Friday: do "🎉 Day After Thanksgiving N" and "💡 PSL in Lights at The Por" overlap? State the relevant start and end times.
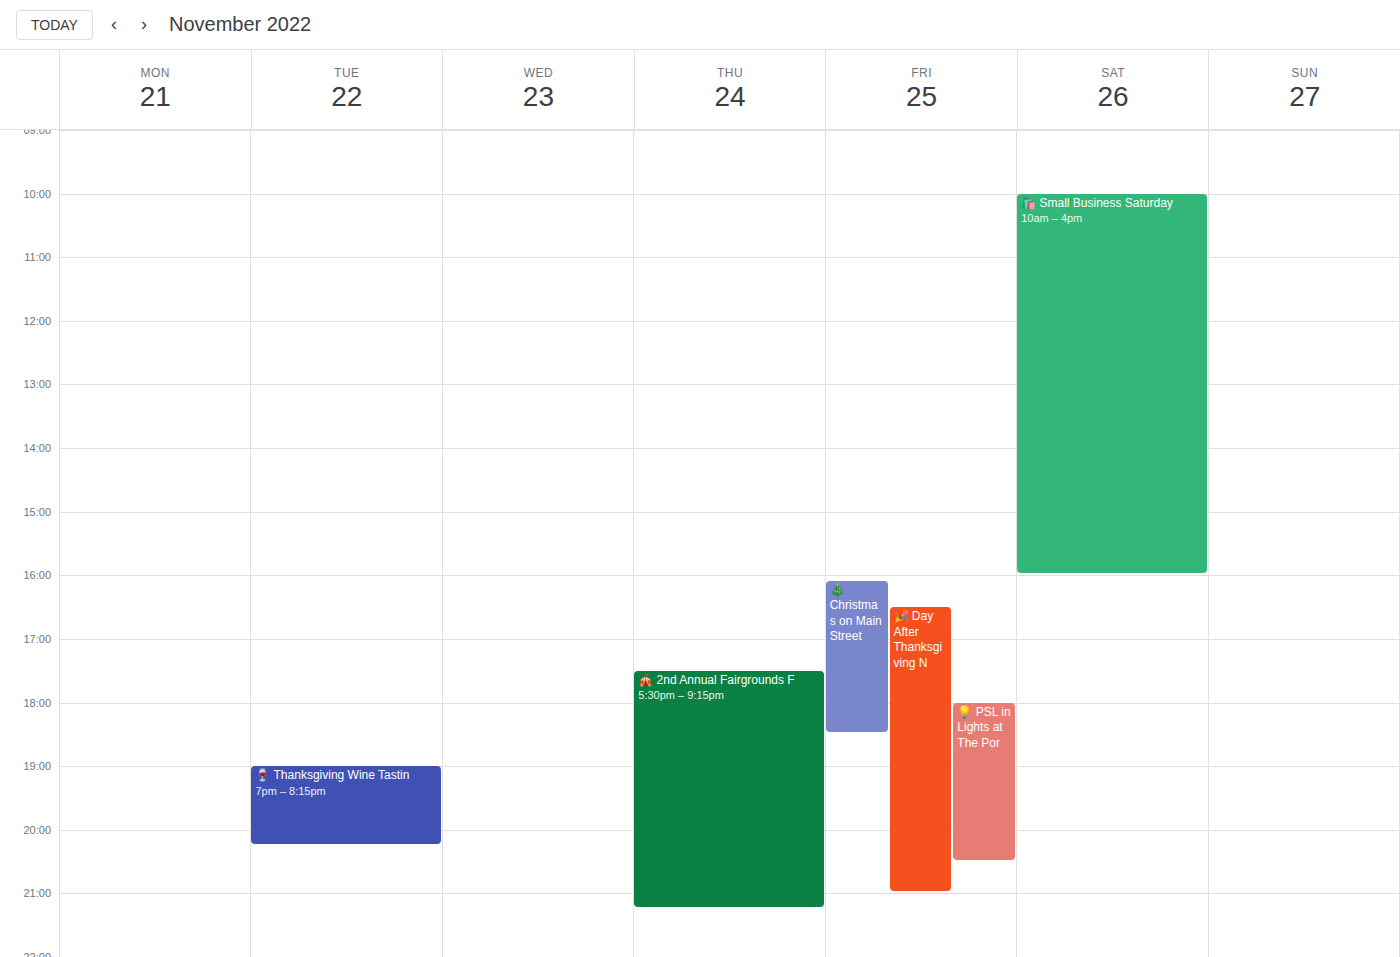
"💡 PSL in Lights at The Por" runs 6:00 PM to 8:30 PM, inside "🎉 Day After Thanksgiving N" -- they overlap.